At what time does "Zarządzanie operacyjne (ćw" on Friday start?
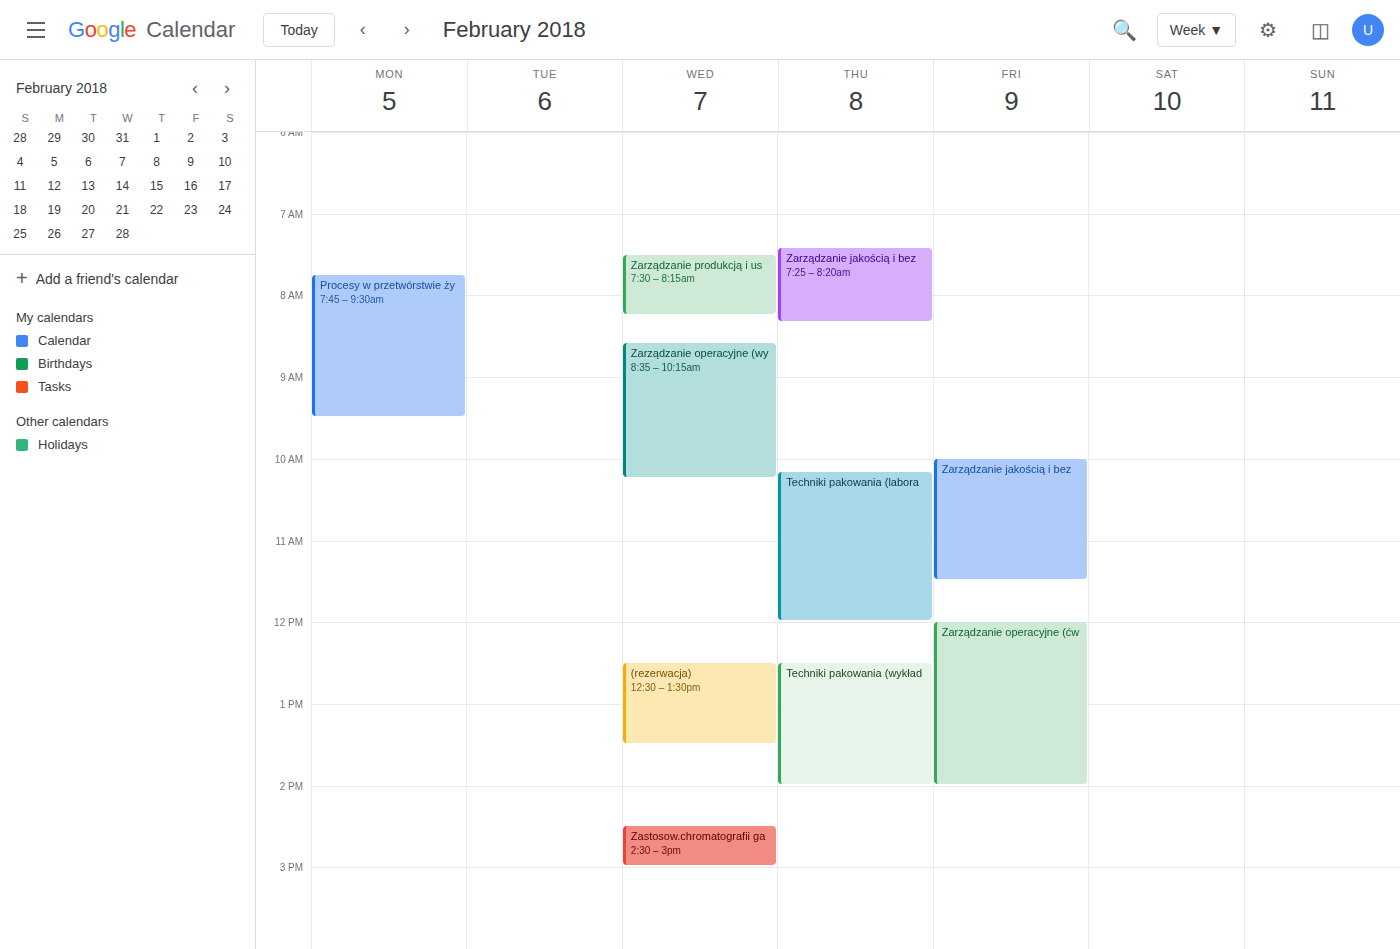
12:00 PM